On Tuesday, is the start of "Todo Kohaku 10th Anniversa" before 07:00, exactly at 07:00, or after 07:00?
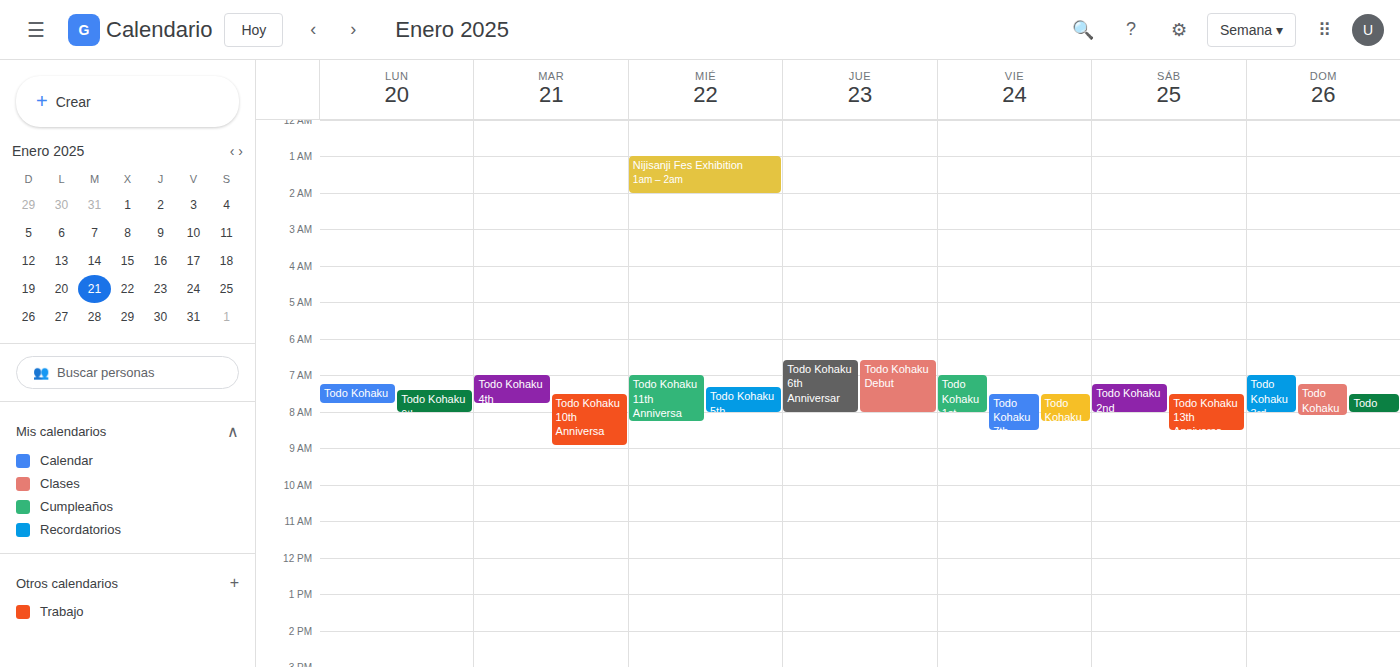
07:30 -- after 07:00, 30 minutes below the 07:00 line.